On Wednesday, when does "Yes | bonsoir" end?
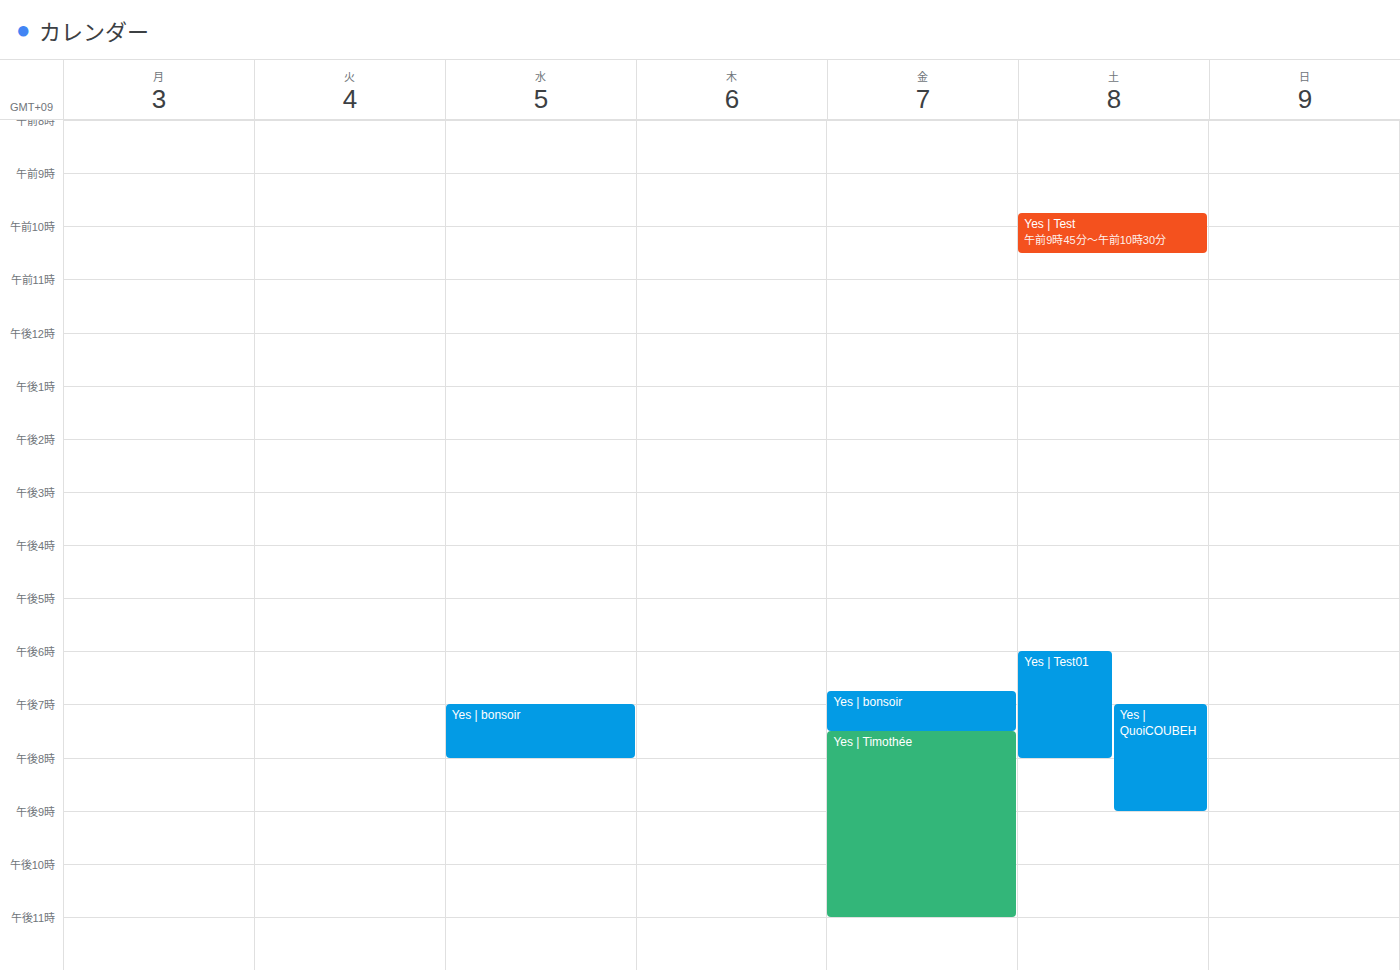
8:00 PM